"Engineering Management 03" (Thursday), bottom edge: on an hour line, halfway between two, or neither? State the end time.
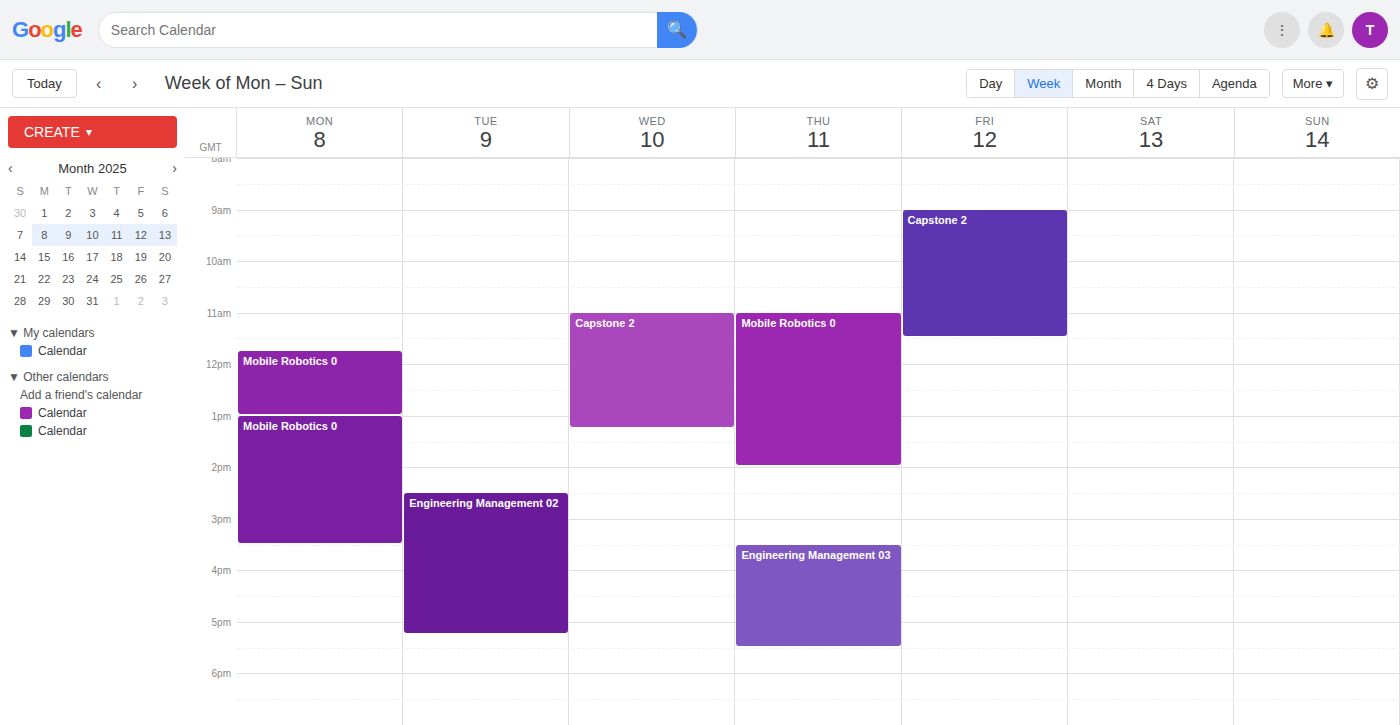
5:30 PM -- halfway between the 5 PM and 6 PM lines.